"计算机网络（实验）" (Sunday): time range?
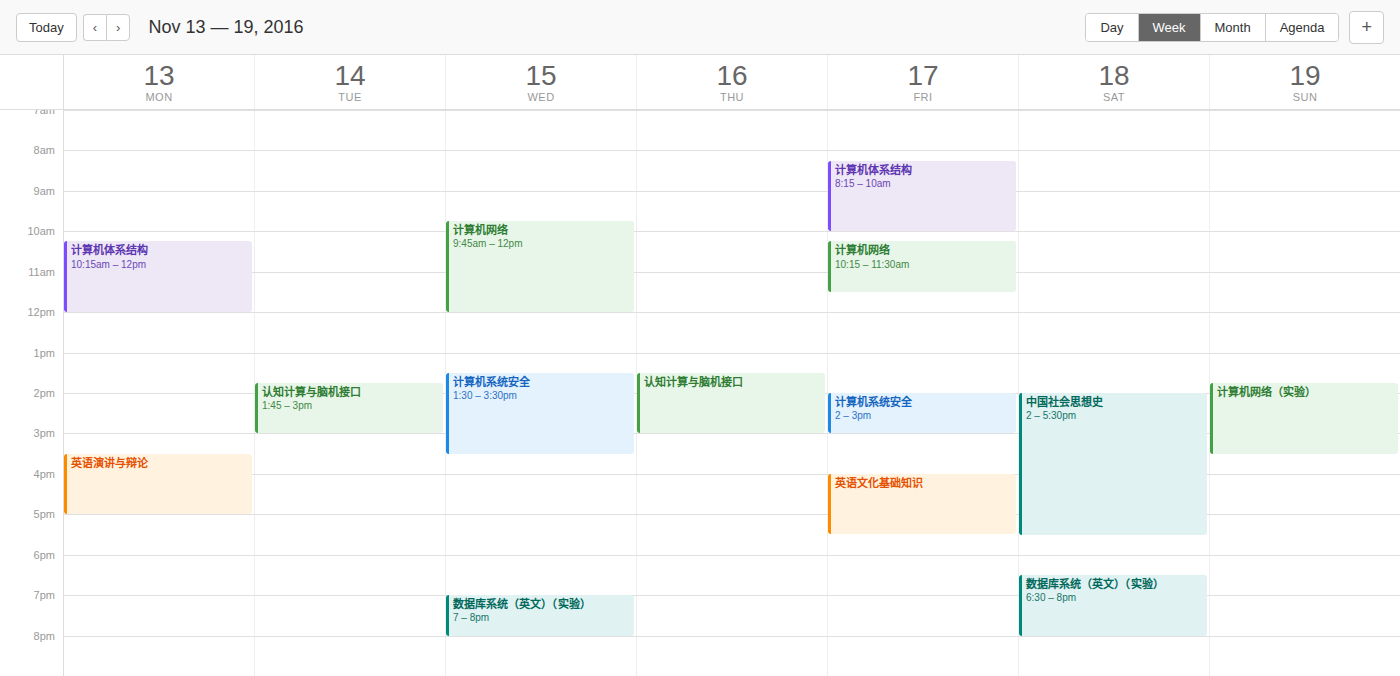
1:45 PM to 3:30 PM